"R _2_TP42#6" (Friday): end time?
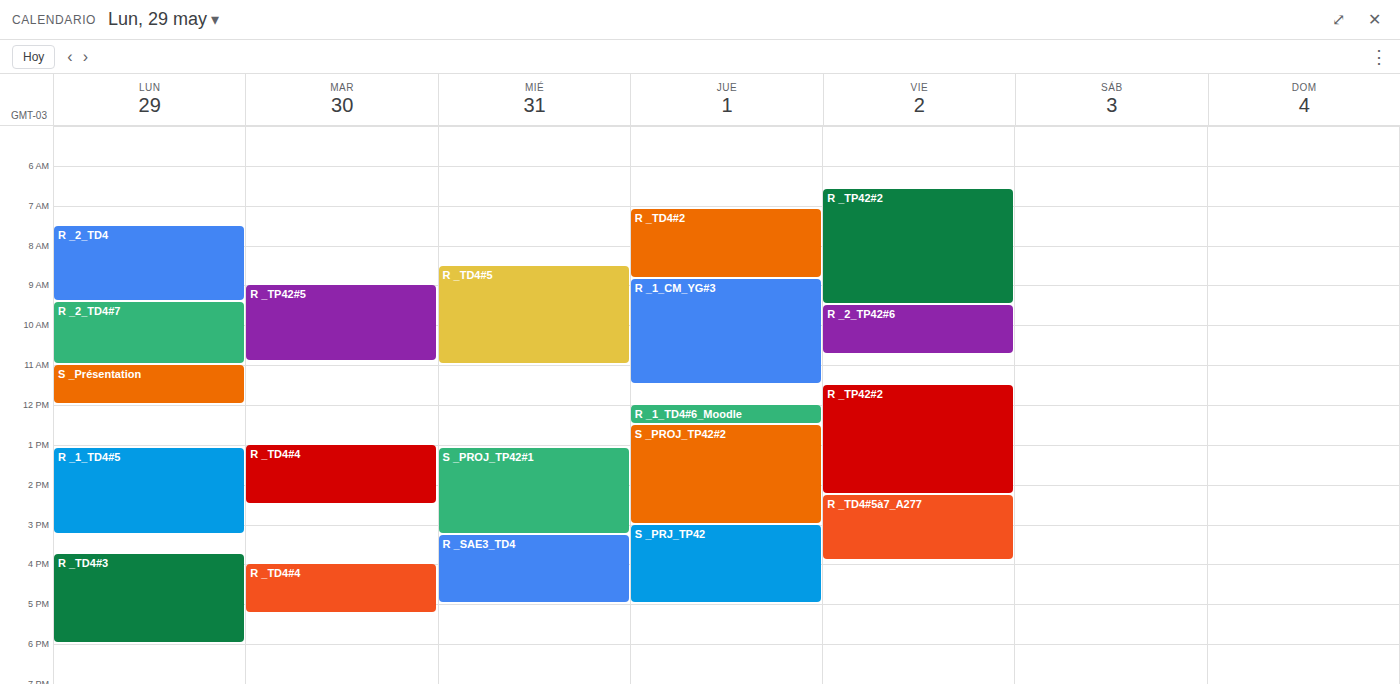
10:45 AM